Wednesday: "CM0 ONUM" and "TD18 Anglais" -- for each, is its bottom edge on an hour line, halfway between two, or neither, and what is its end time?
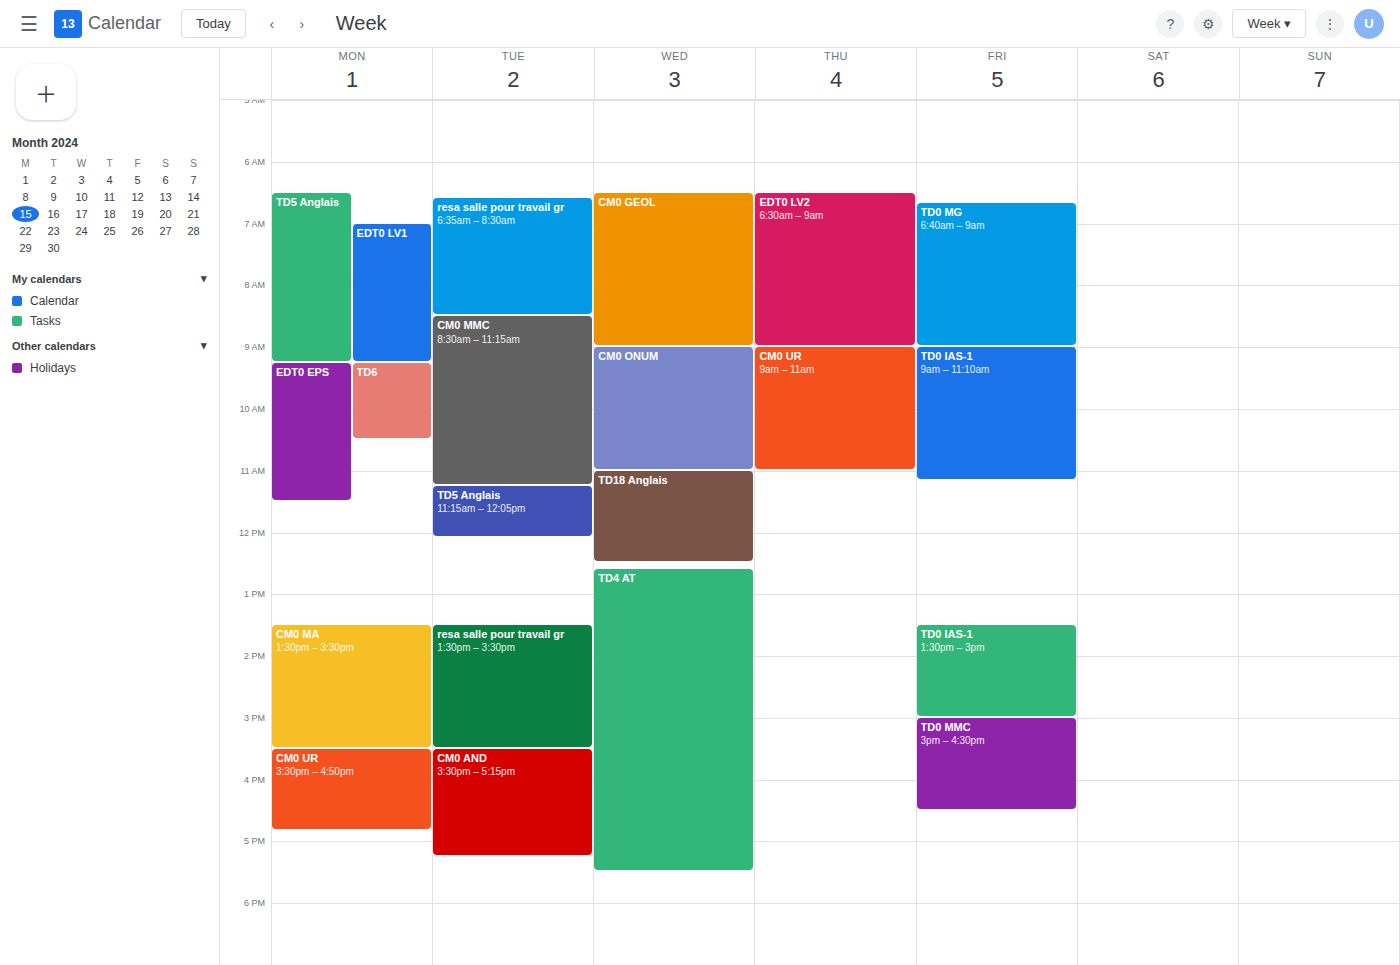
"CM0 ONUM": 11:00 AM, exactly on the 11 AM line. "TD18 Anglais": 12:30 PM, halfway between the 12 PM and 1 PM lines.